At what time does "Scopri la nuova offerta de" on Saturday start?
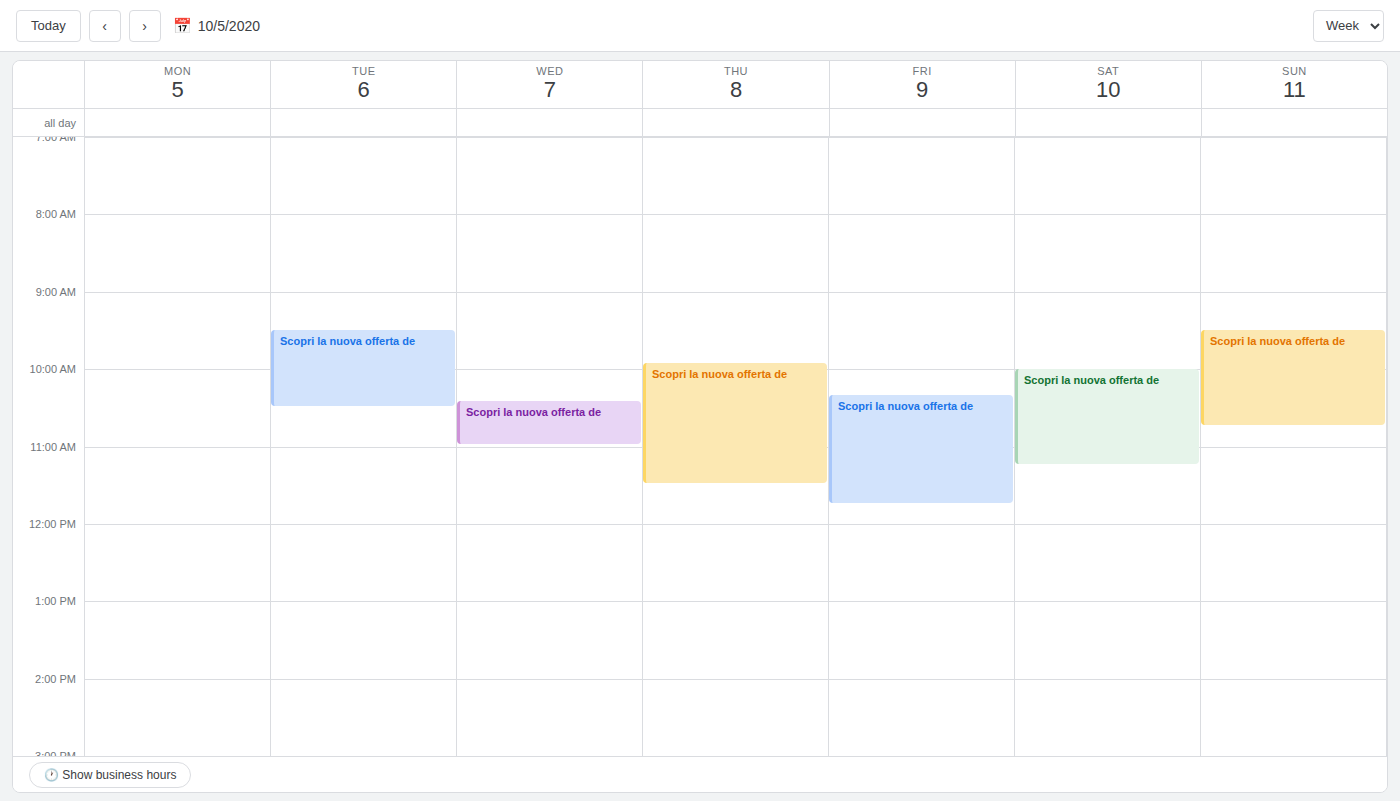
10:00